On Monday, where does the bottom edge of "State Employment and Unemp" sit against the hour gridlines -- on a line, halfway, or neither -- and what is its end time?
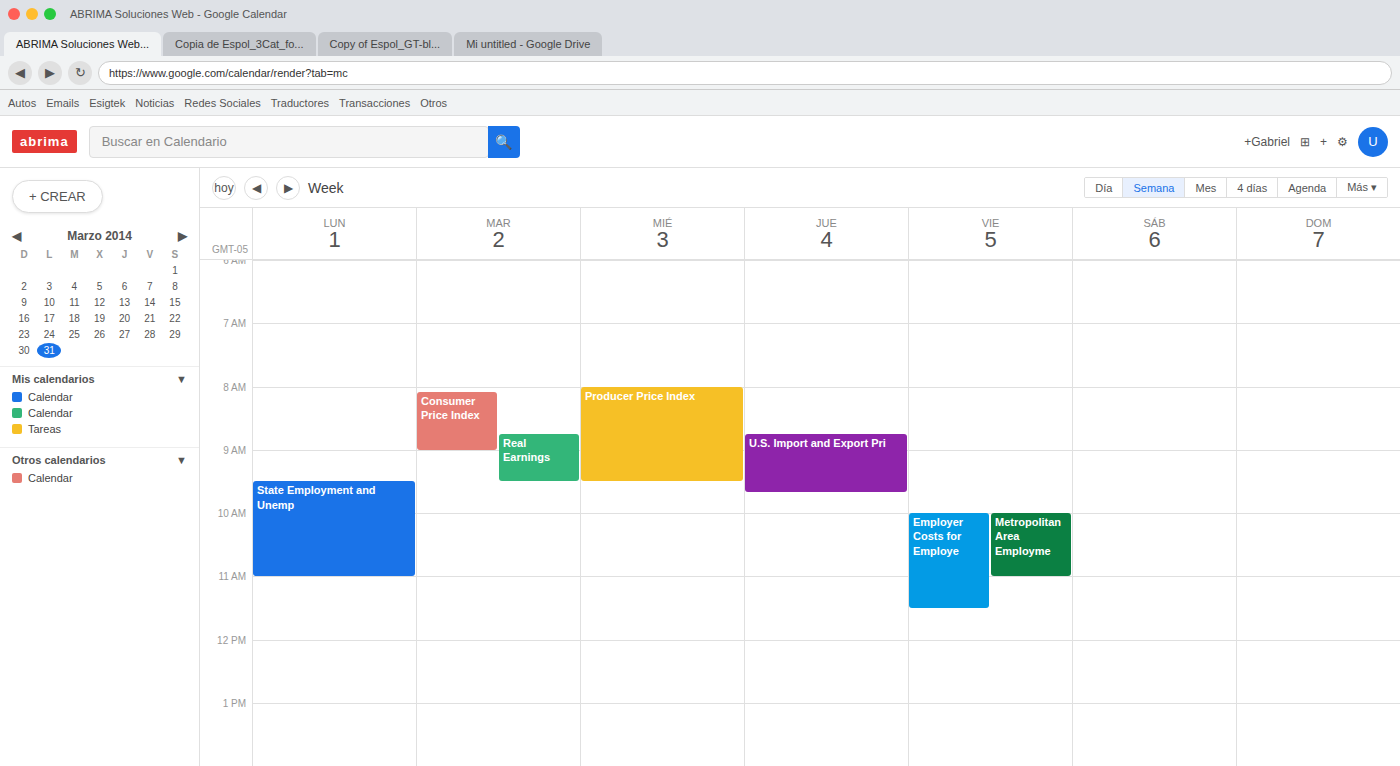
11:00 AM -- exactly on the 11 AM line.